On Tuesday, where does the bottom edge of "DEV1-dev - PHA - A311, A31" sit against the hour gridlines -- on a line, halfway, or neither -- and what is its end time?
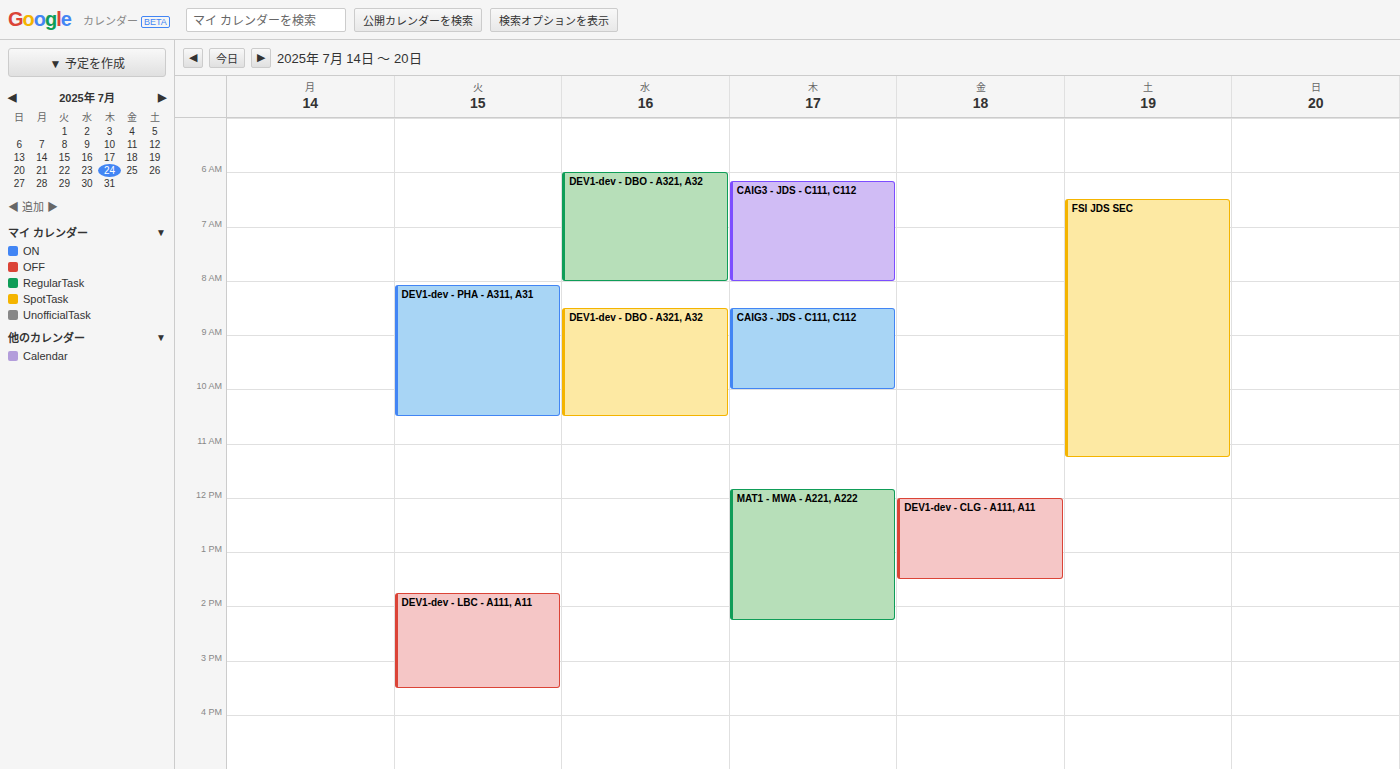
10:30 AM -- halfway between the 10 AM and 11 AM lines.